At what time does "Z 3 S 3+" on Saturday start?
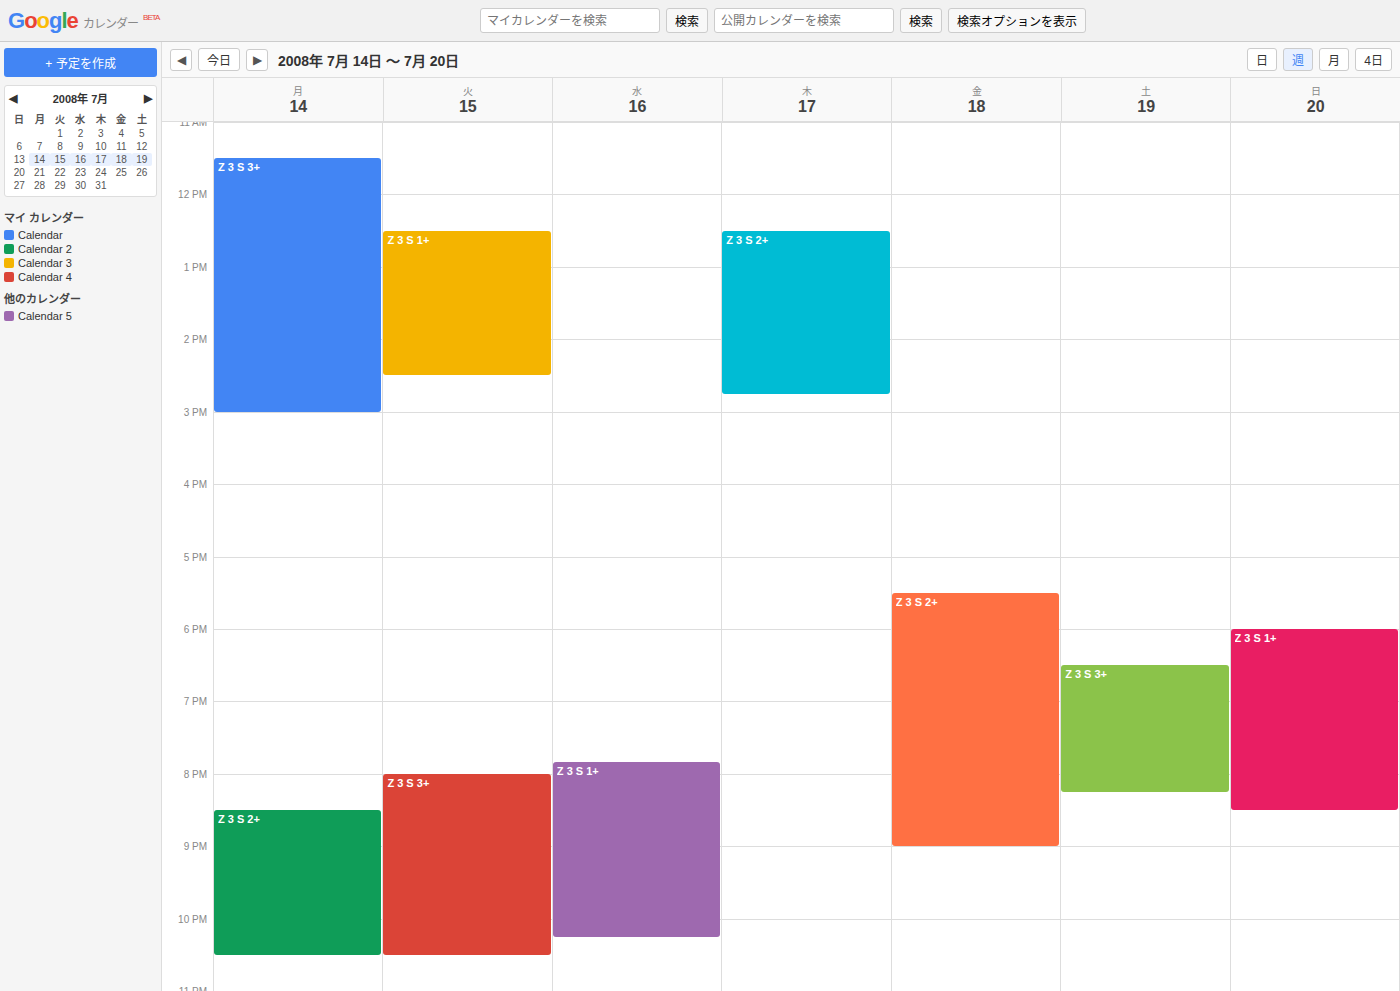
6:30 PM